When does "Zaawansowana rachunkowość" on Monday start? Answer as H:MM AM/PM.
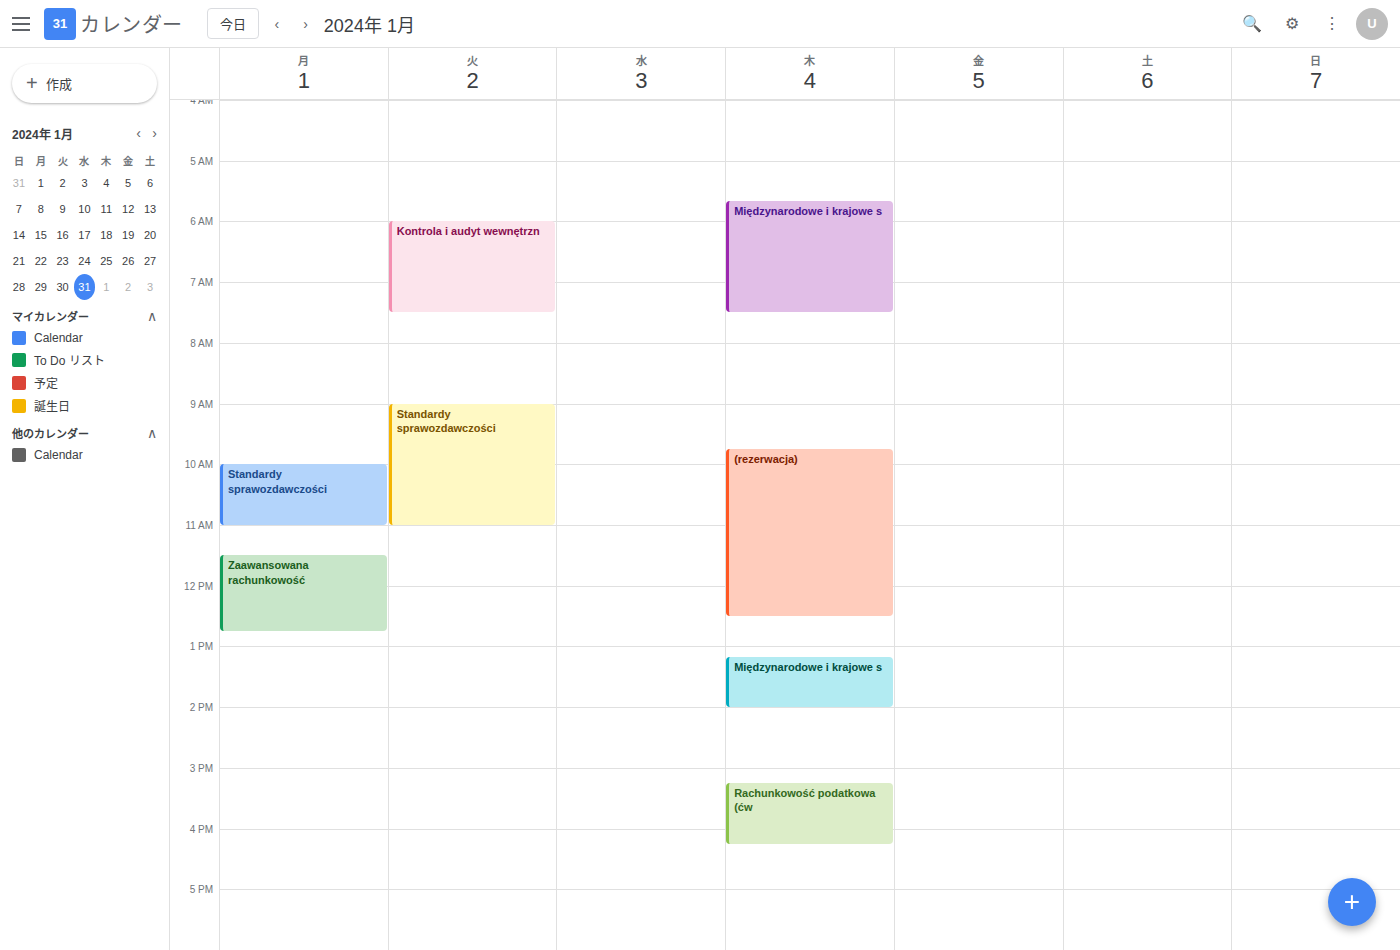
11:30 AM